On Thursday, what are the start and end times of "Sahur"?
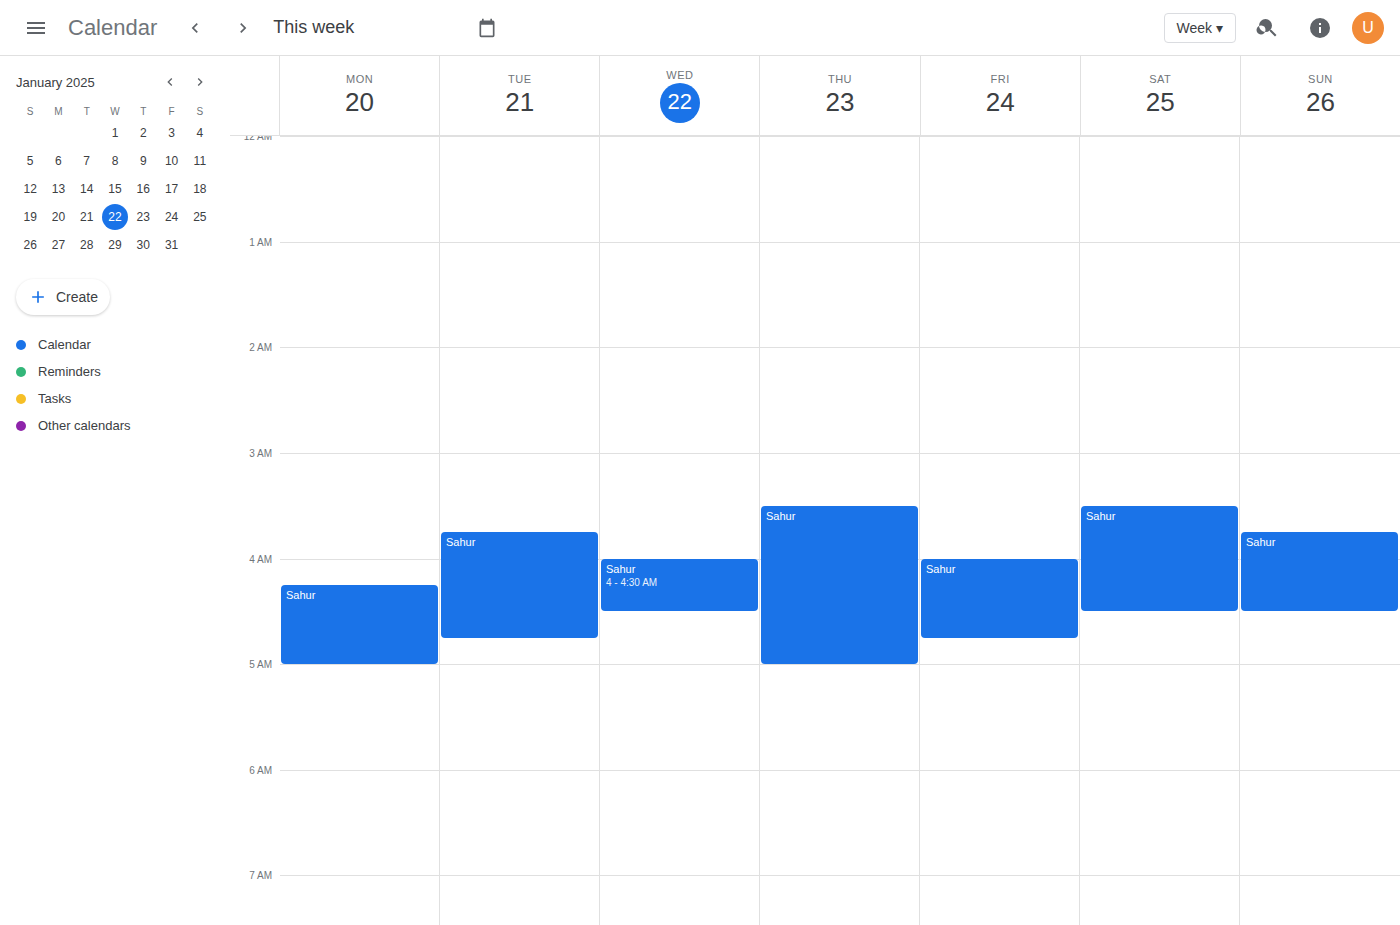
3:30 AM to 5:00 AM